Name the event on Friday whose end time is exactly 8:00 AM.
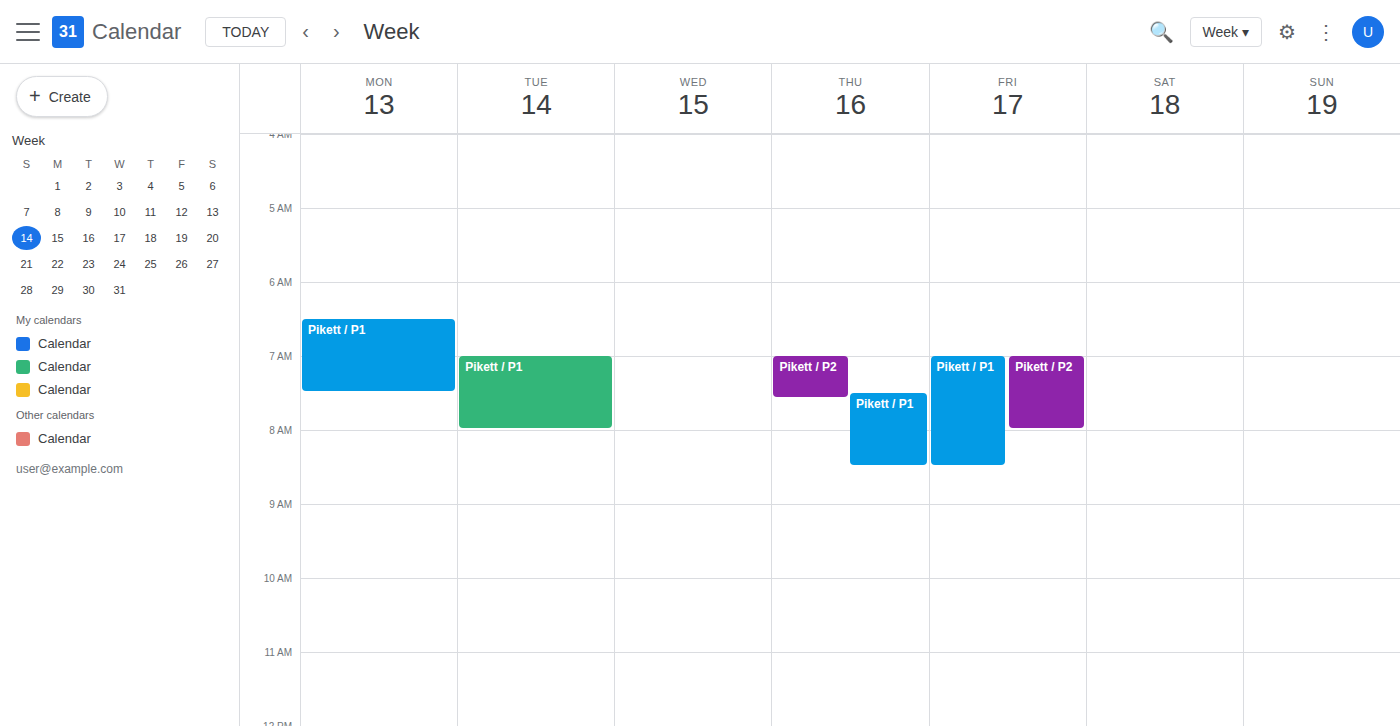
"Pikett / P2"